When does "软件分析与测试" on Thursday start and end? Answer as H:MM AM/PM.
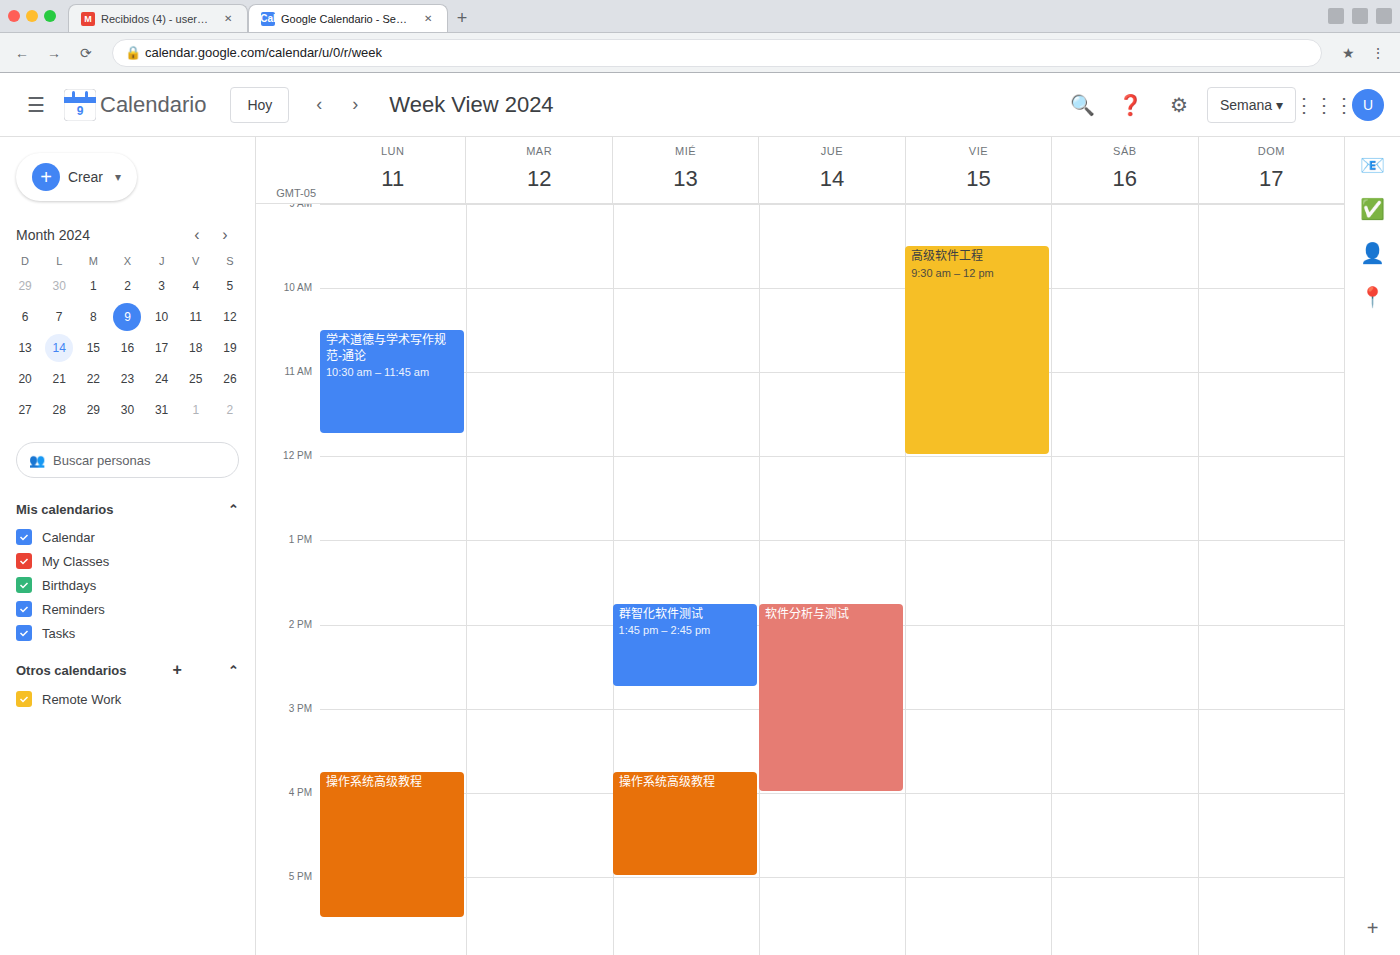
1:45 PM to 4:00 PM